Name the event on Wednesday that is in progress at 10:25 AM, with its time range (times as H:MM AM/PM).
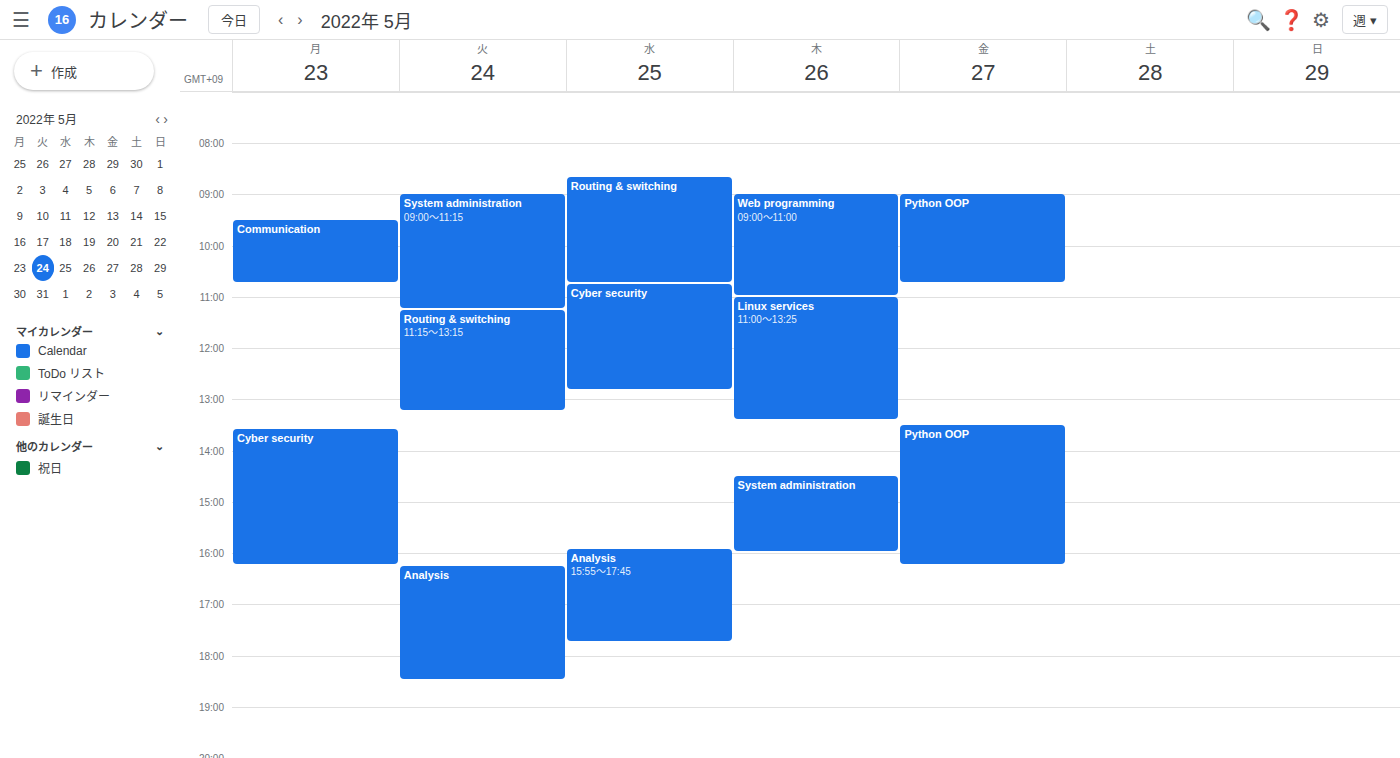
"Routing & switching", 8:40 AM to 10:45 AM